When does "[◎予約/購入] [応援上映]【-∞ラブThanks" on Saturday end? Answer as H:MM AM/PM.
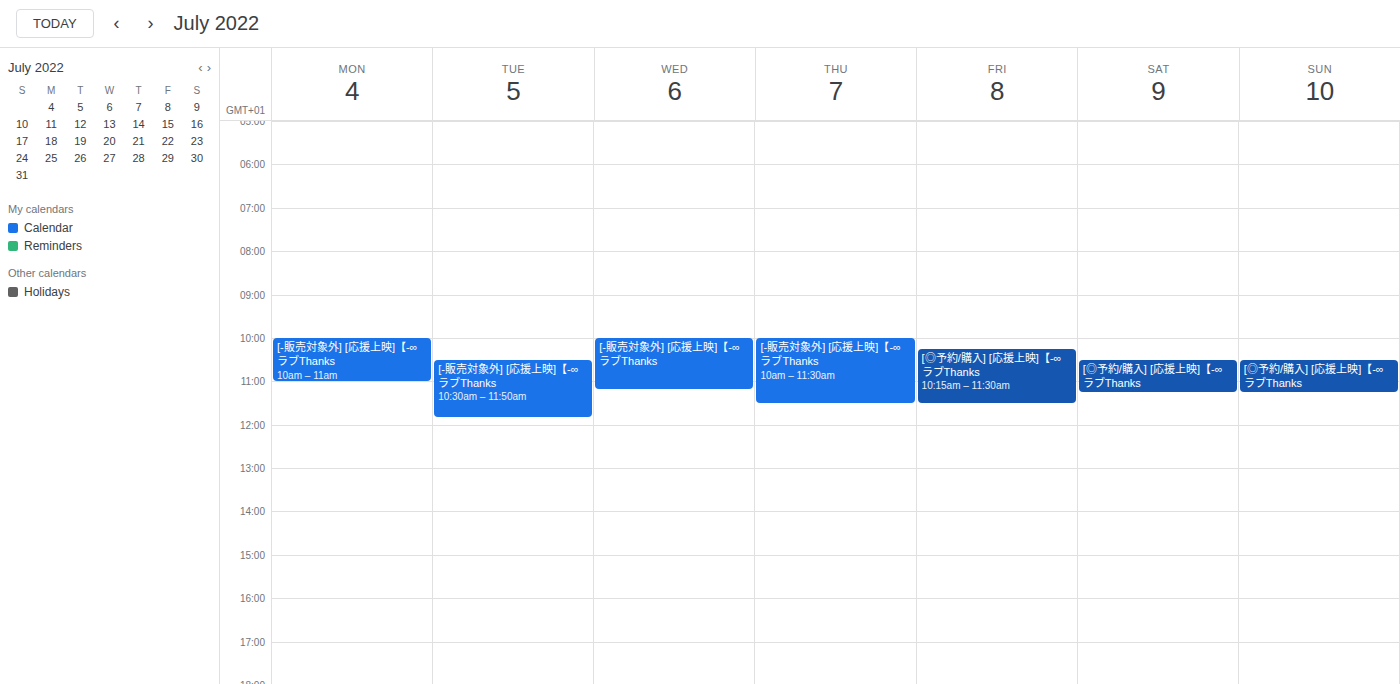
11:15 AM